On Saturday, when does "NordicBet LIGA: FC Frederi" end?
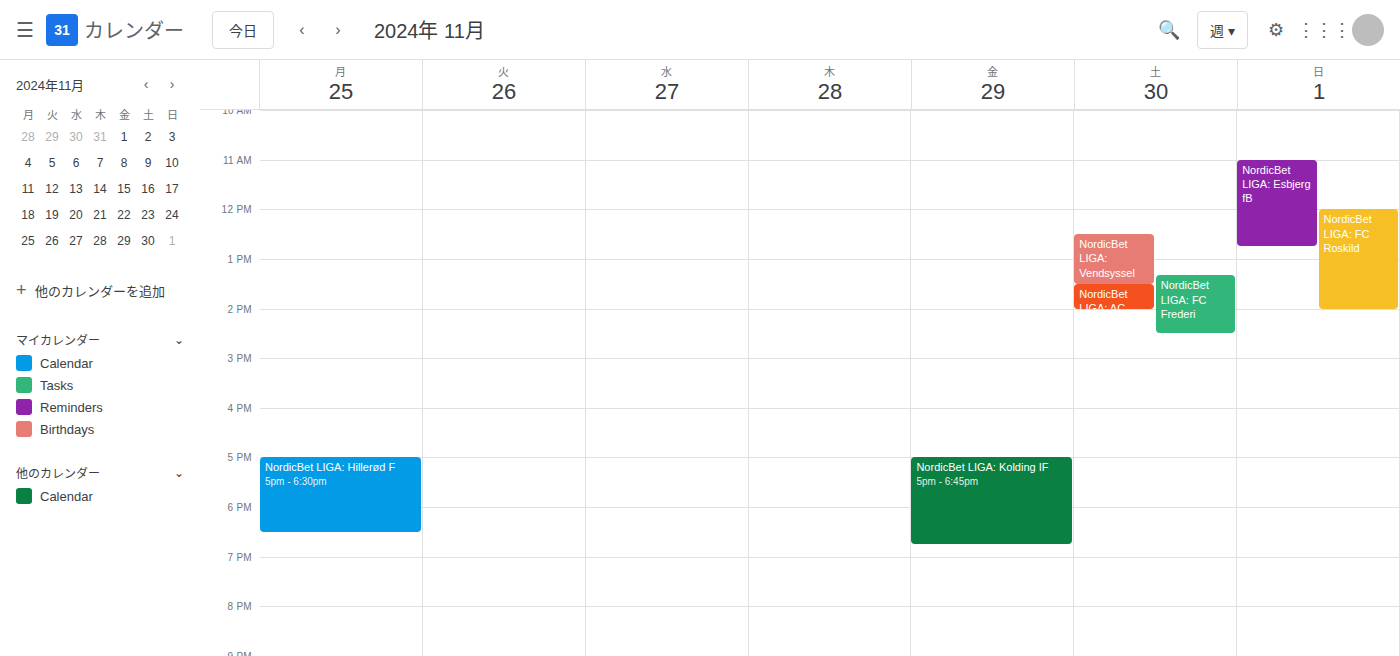
2:30 PM